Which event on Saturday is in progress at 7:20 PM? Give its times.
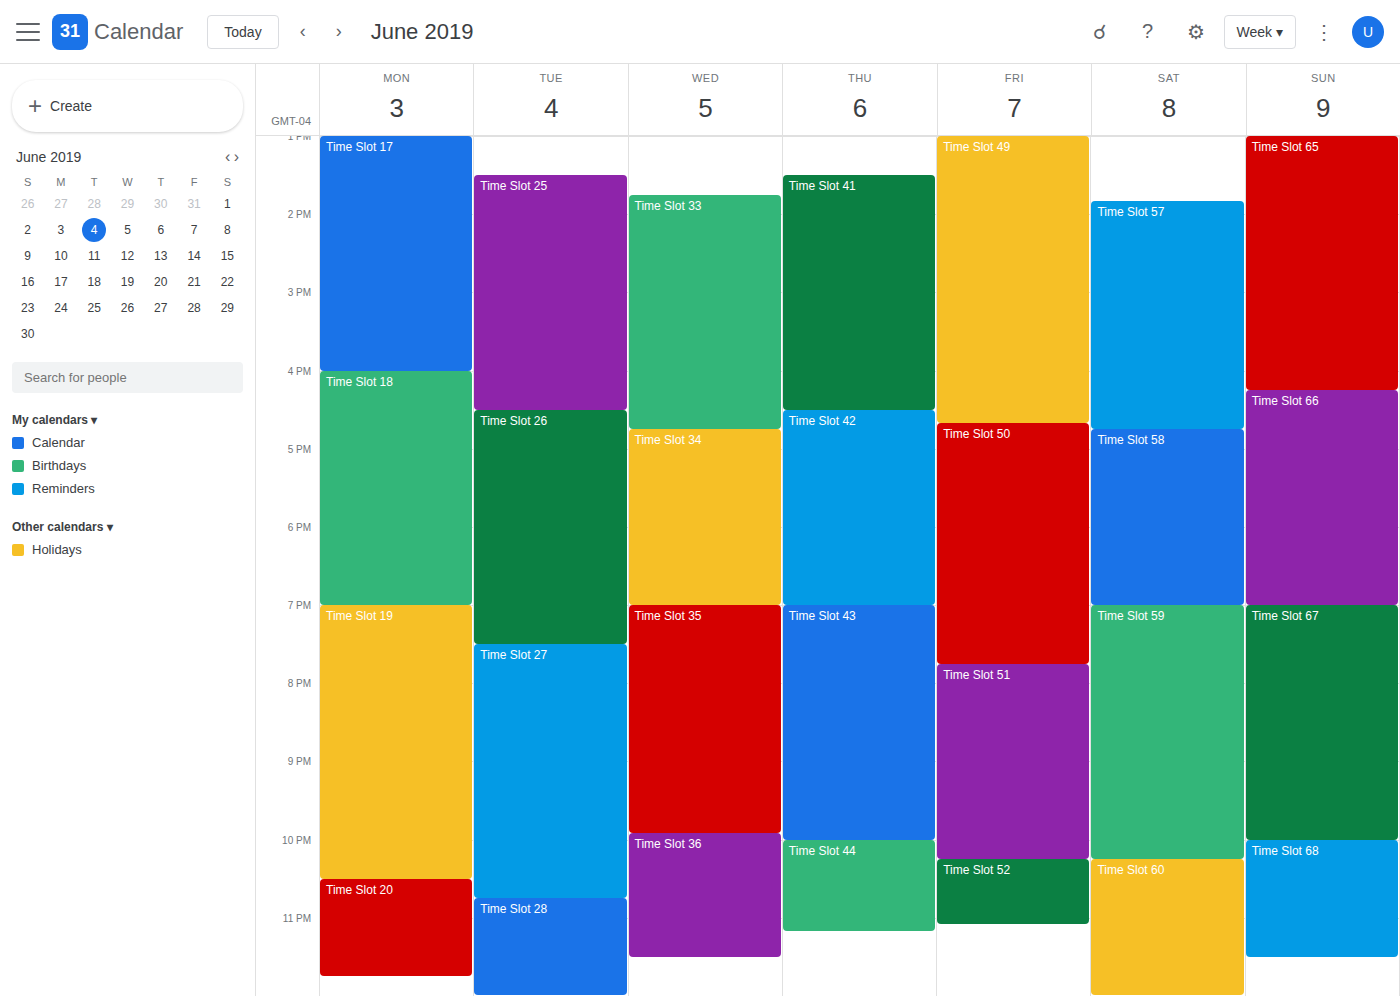
"Time Slot 59", 7:00 PM to 10:15 PM